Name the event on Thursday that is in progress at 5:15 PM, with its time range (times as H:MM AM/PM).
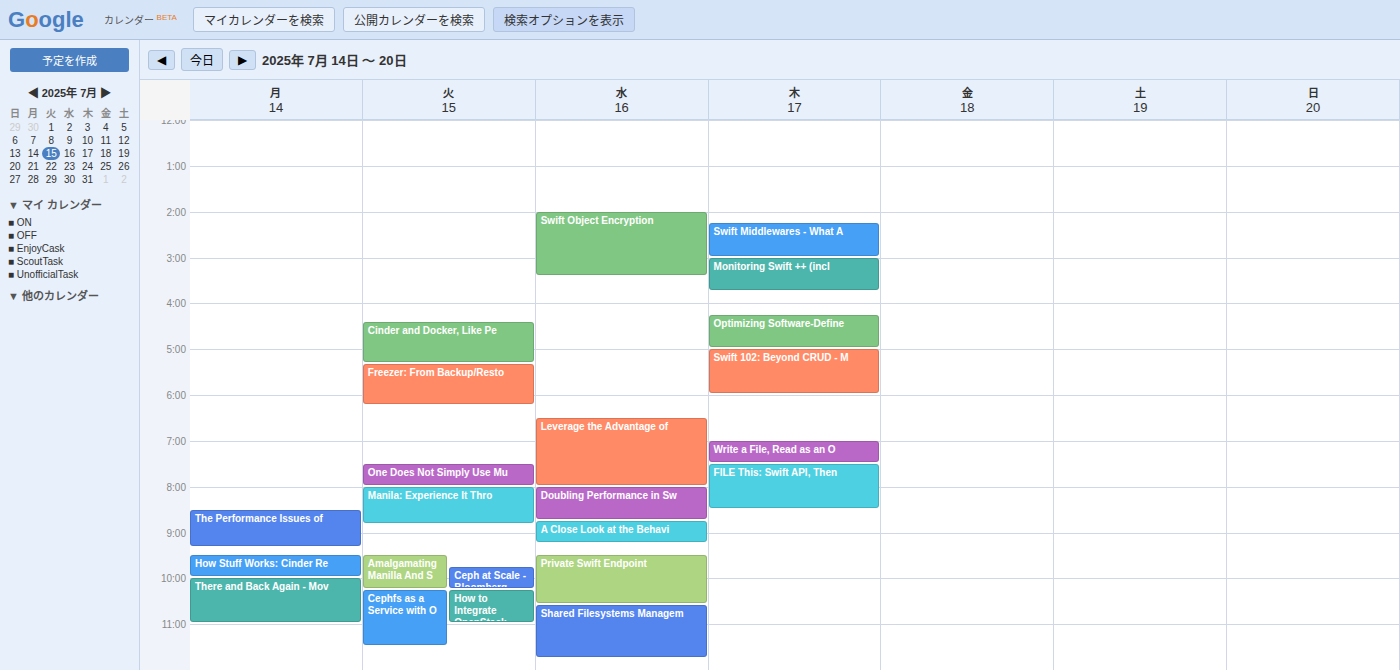
"Swift 102: Beyond CRUD - M", 5:00 PM to 6:00 PM